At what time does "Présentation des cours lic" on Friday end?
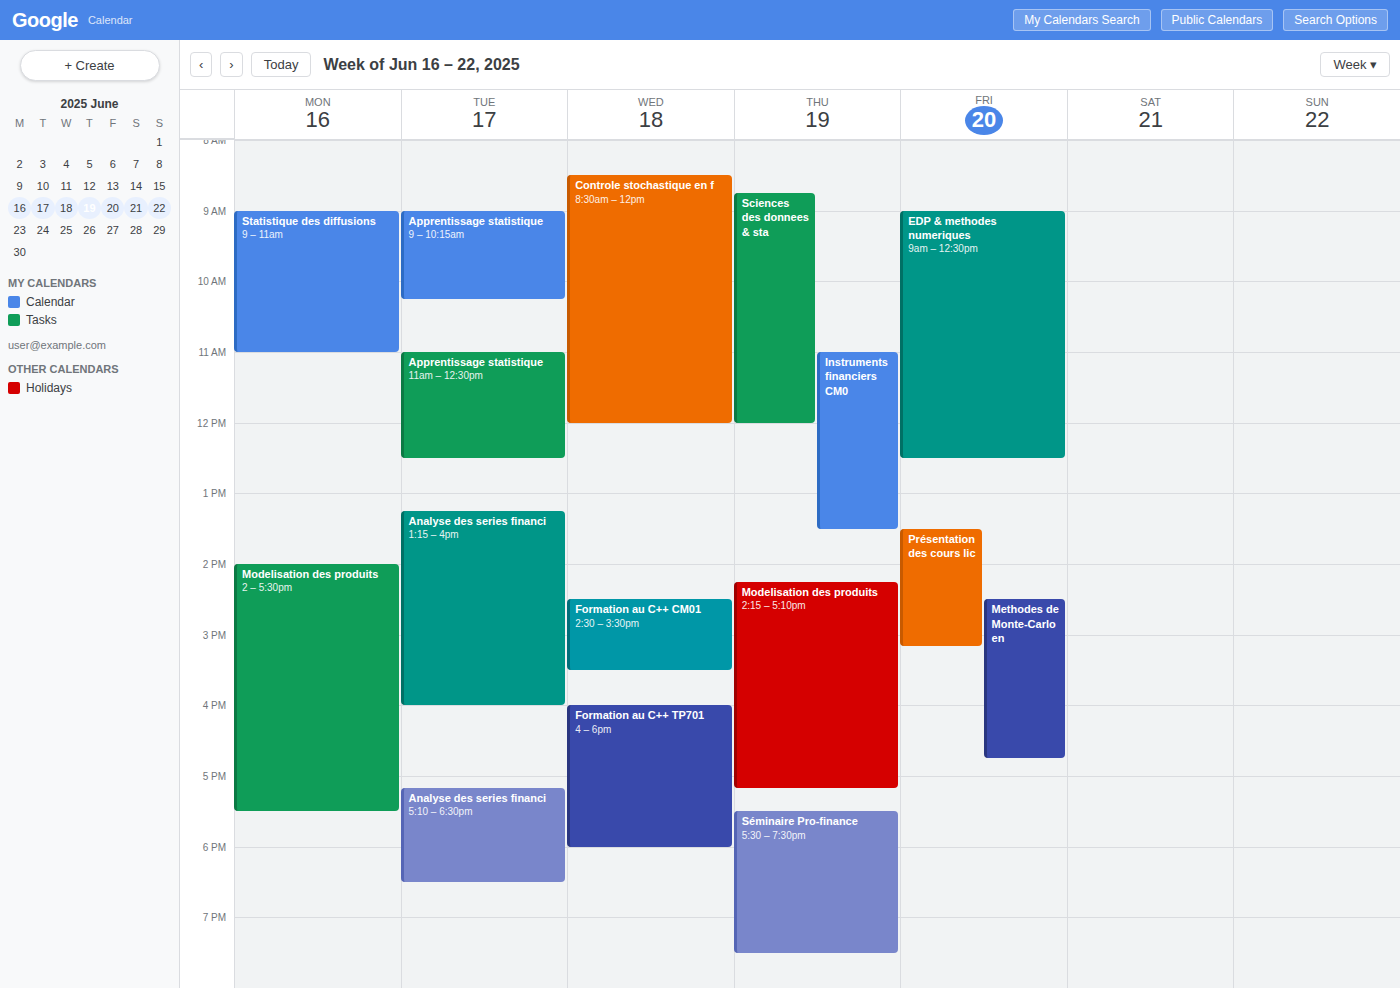
15:10